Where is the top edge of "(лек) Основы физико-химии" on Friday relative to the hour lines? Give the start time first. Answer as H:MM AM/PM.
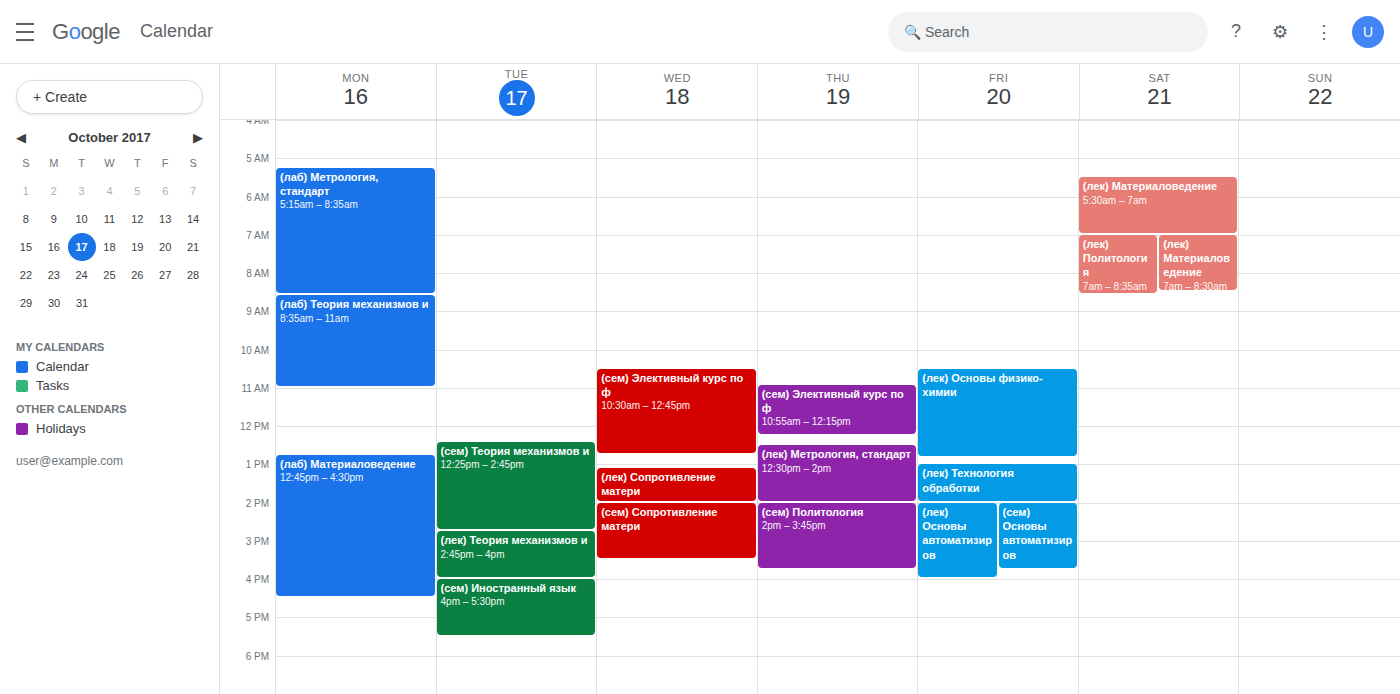
10:30 AM -- halfway between the 10 AM and 11 AM lines.